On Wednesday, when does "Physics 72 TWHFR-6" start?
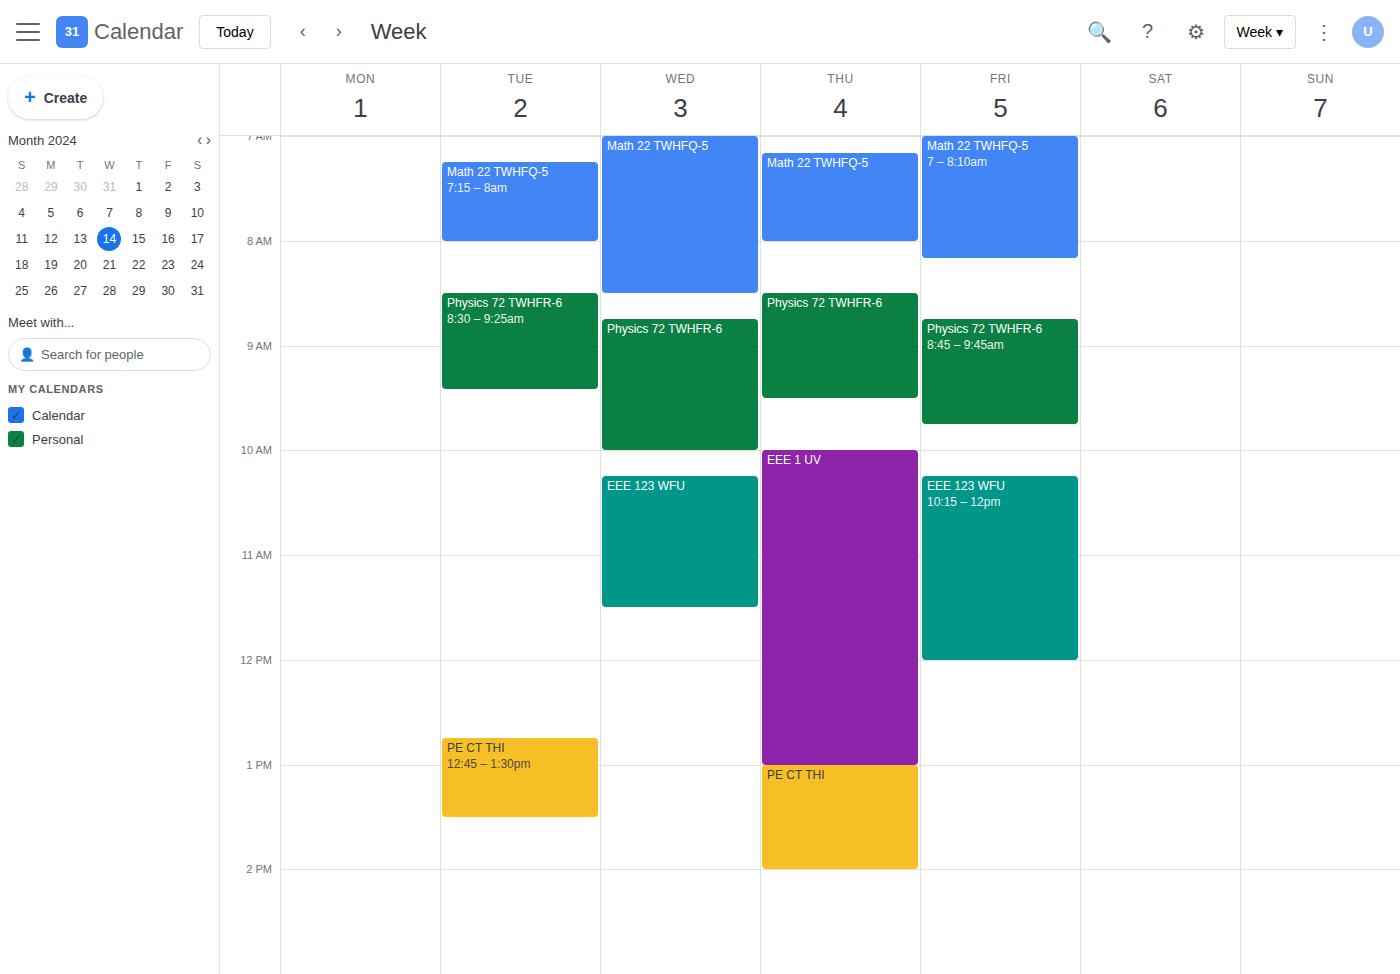
8:45 AM